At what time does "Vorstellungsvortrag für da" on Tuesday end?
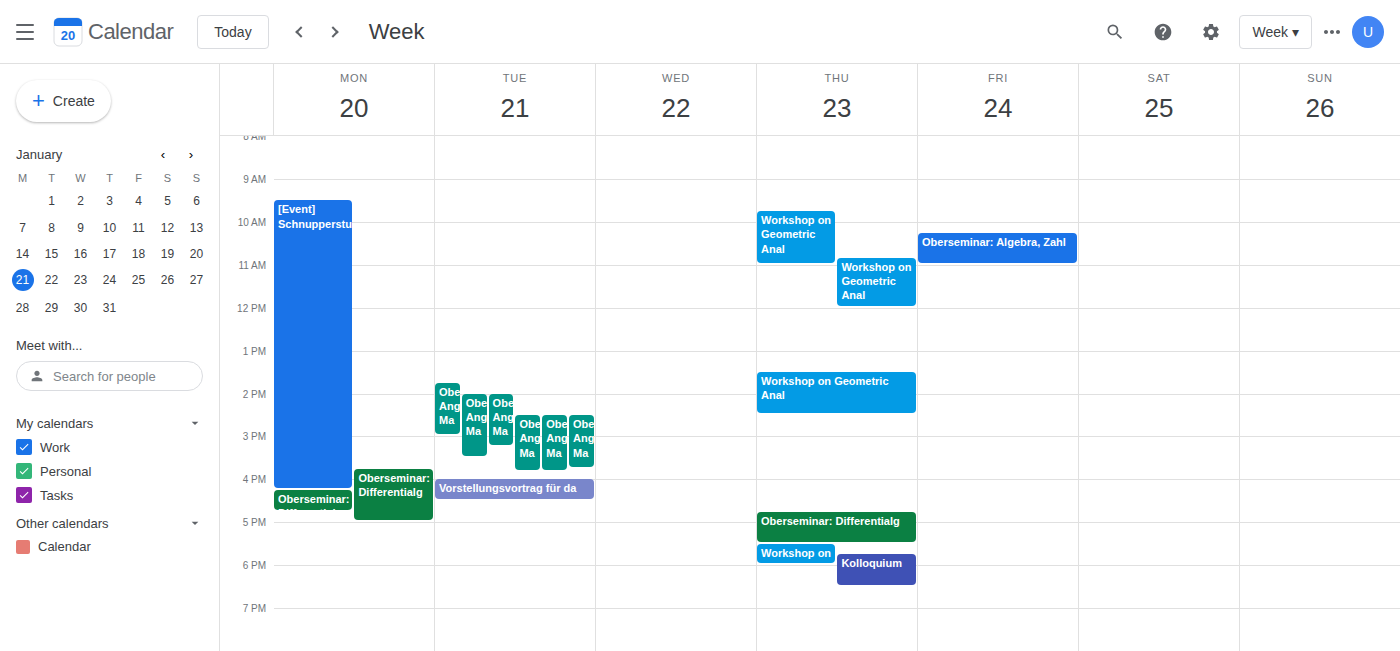
4:30 PM